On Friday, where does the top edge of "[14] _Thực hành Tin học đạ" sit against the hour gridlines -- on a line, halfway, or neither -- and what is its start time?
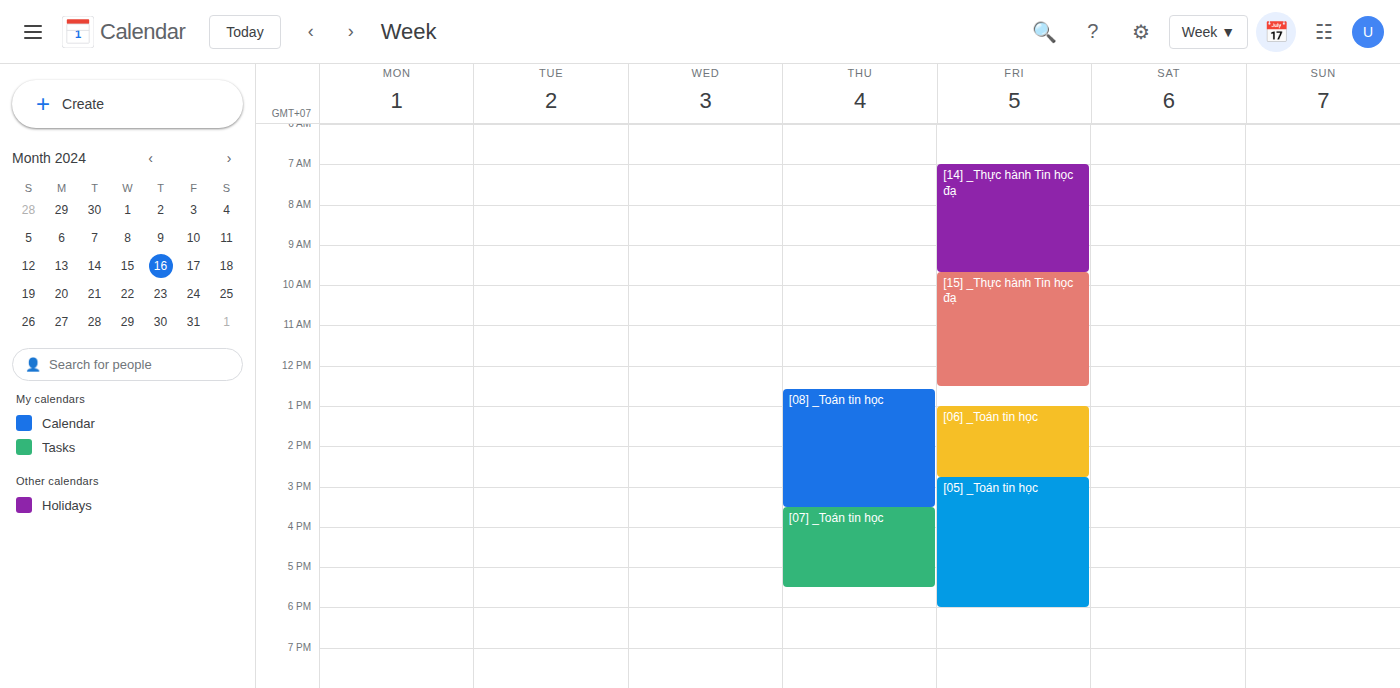
7:00 AM -- exactly on the 7 AM line.